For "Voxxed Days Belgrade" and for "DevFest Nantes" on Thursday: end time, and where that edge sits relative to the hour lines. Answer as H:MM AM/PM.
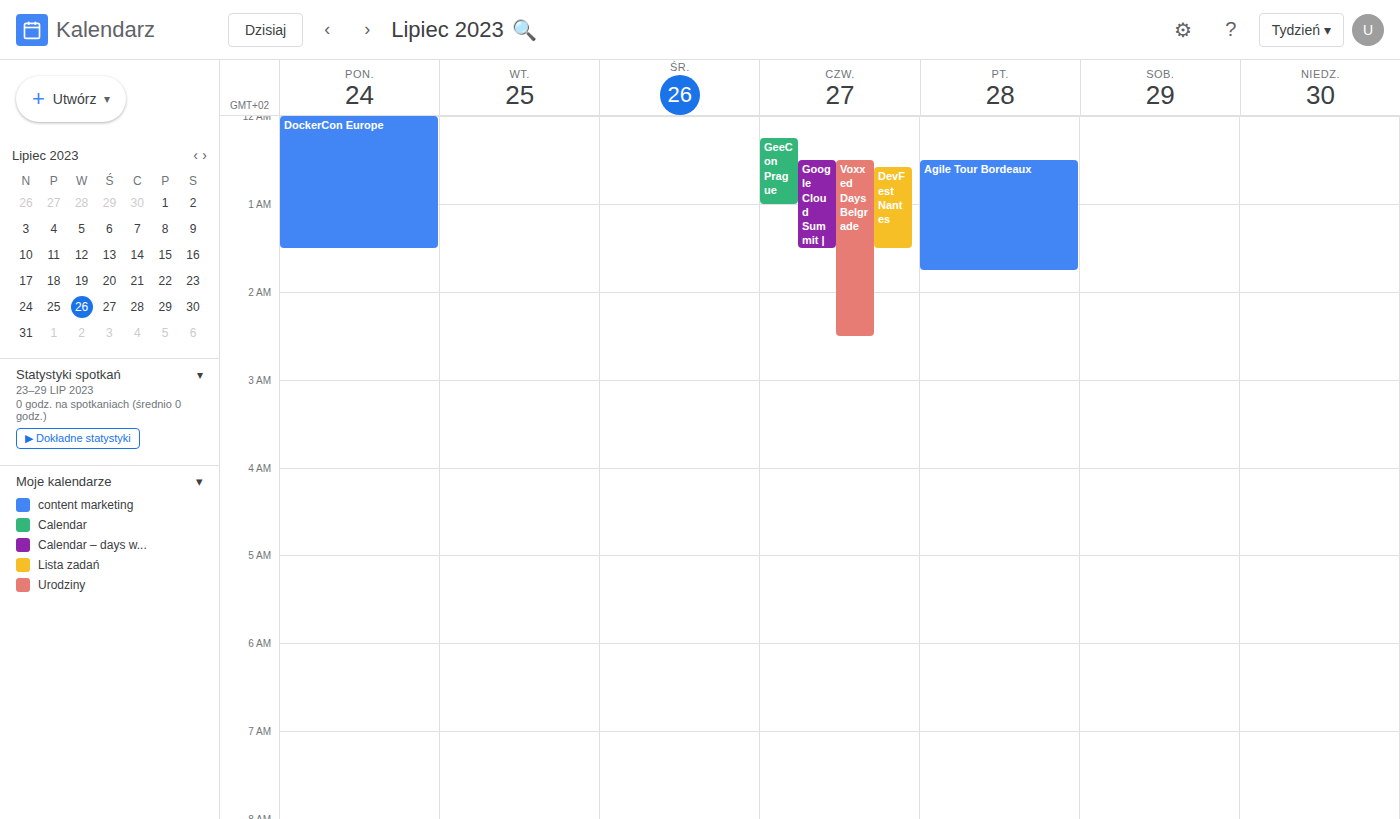
"Voxxed Days Belgrade": 2:30 AM, halfway between the 2 AM and 3 AM lines. "DevFest Nantes": 1:30 AM, halfway between the 1 AM and 2 AM lines.